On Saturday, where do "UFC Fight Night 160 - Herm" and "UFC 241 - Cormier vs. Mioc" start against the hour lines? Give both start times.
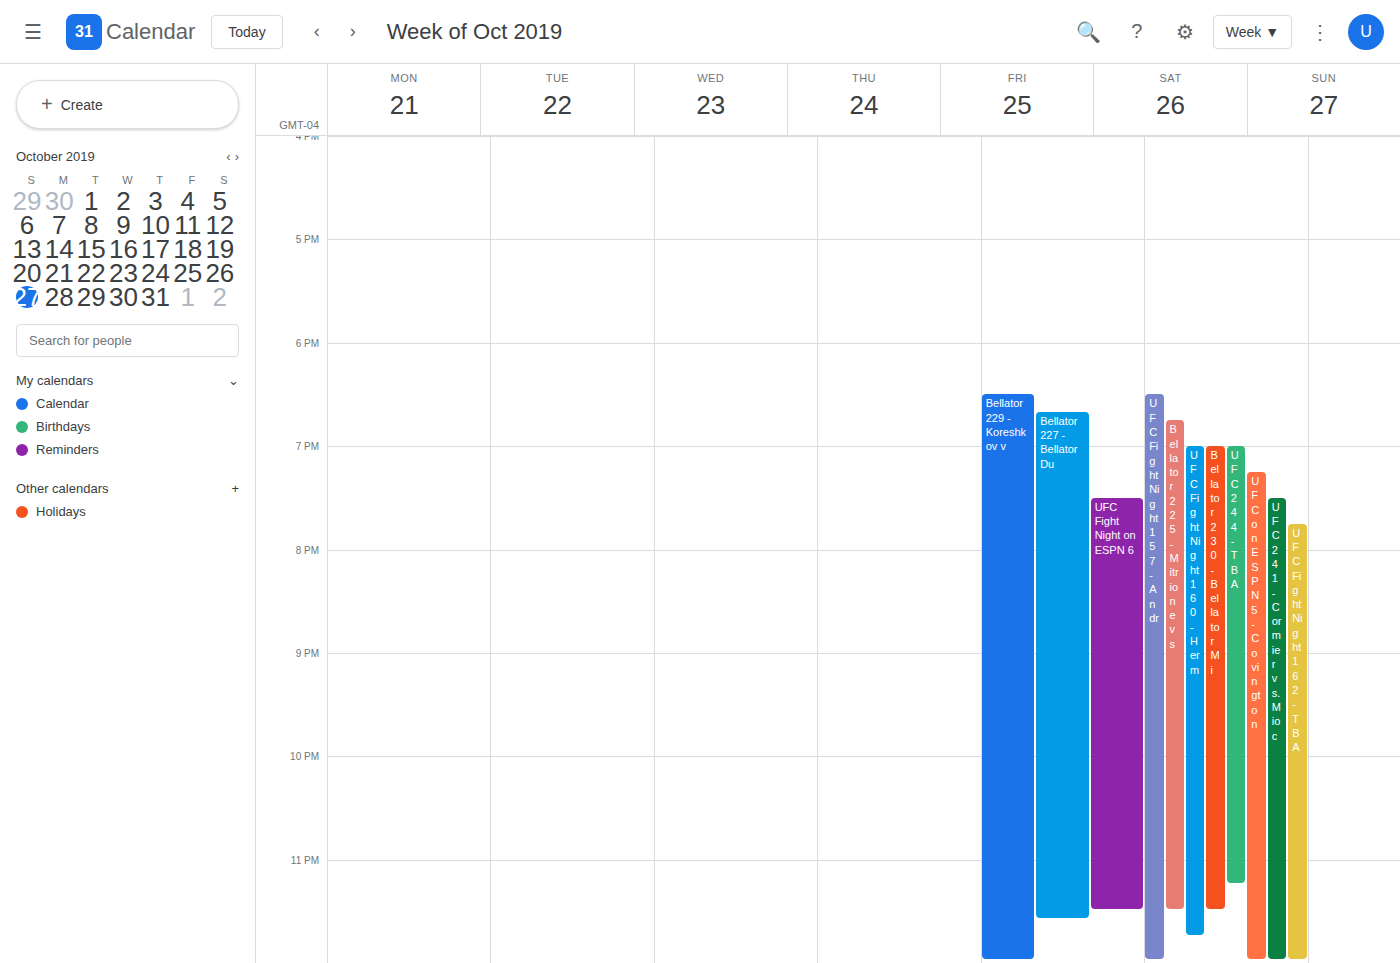
"UFC Fight Night 160 - Herm": 7:00 PM, exactly on the 7 PM line. "UFC 241 - Cormier vs. Mioc": 7:30 PM, halfway between the 7 PM and 8 PM lines.